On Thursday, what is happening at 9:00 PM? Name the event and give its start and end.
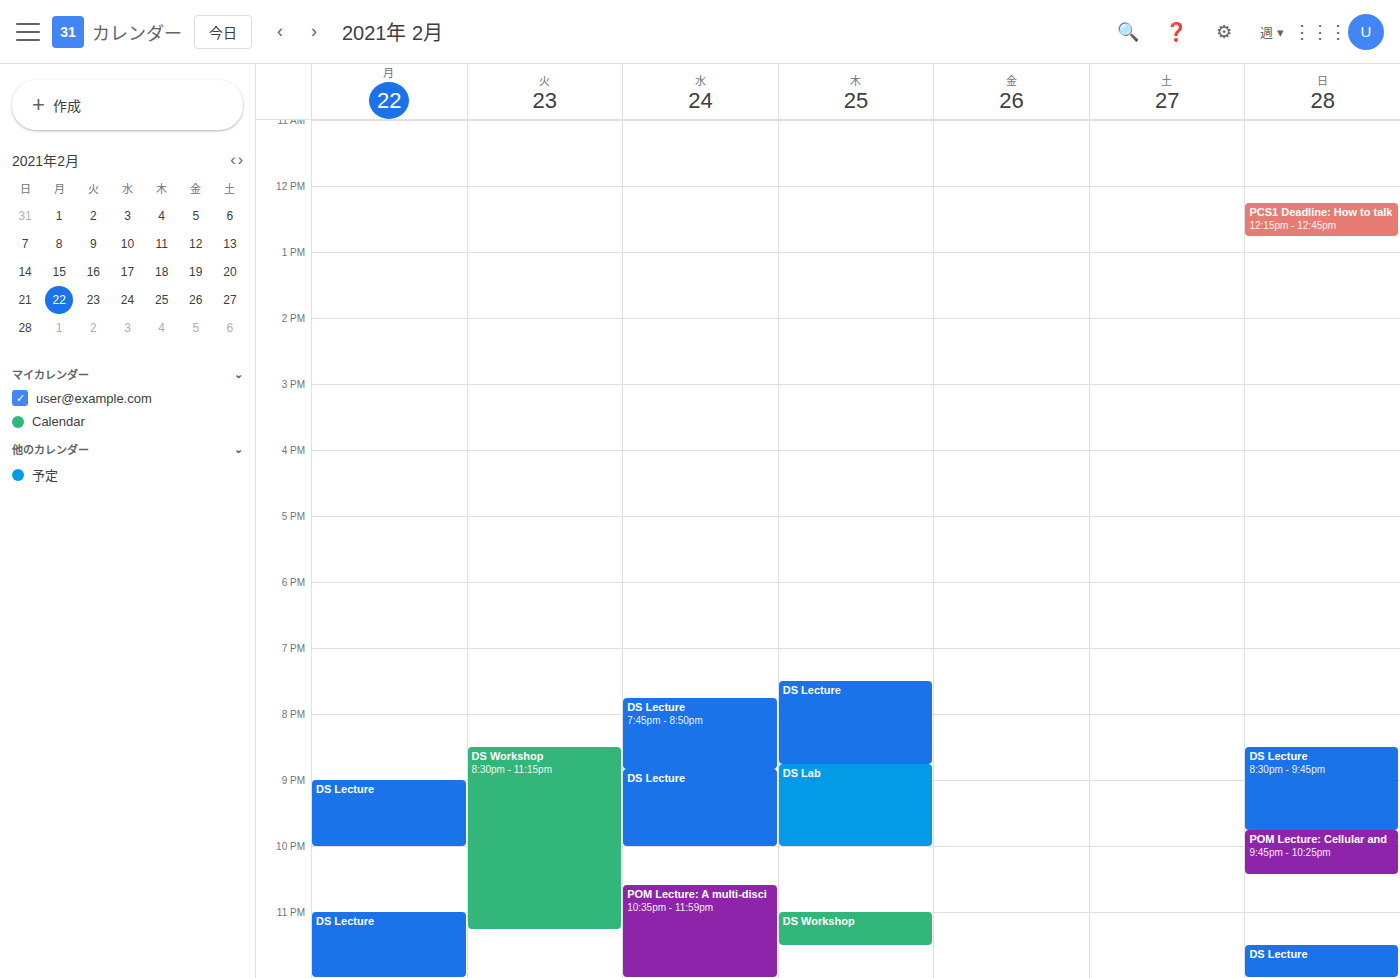
"DS Lab", 8:45 PM to 10:00 PM